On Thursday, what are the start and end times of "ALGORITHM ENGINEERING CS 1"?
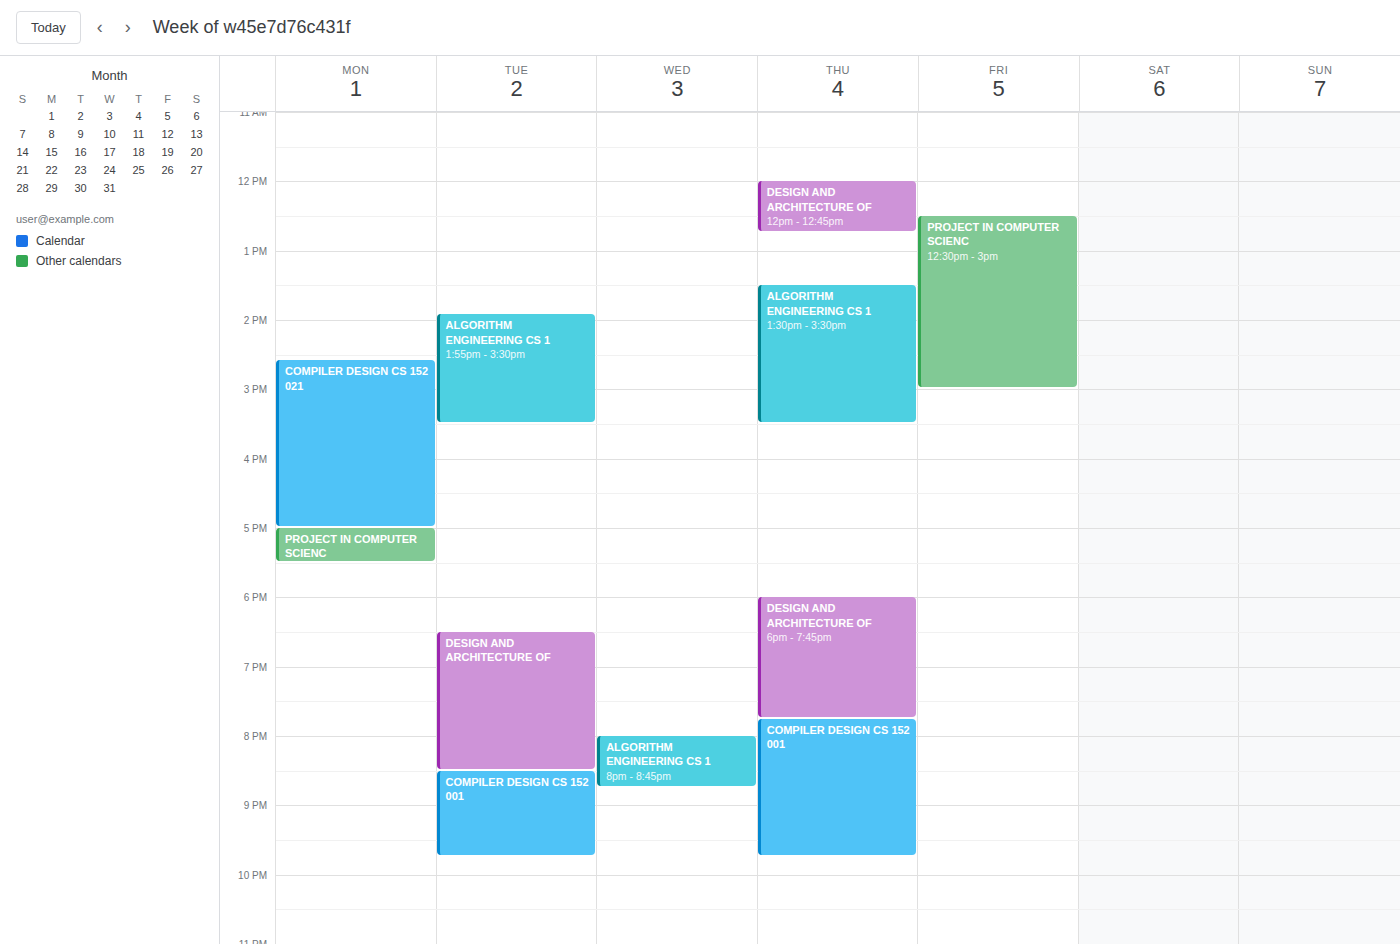
1:30 PM to 3:30 PM